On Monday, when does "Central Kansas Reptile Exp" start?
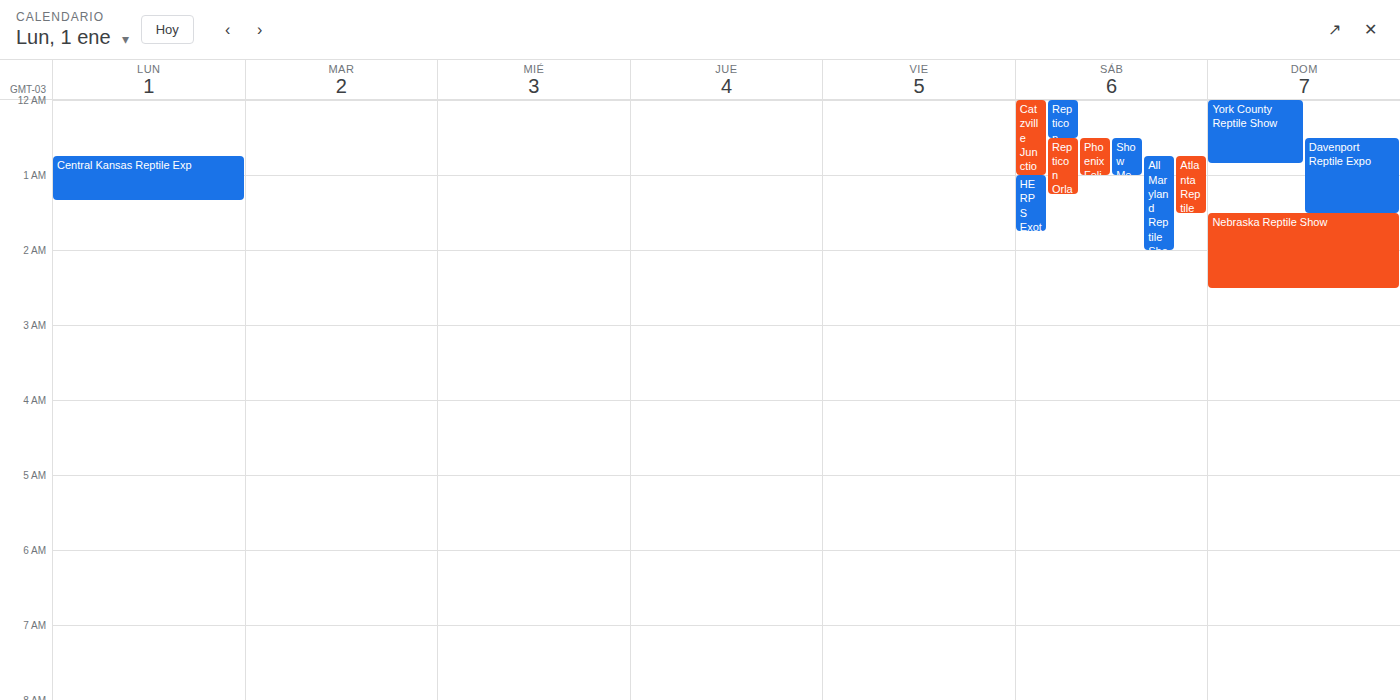
12:45 AM